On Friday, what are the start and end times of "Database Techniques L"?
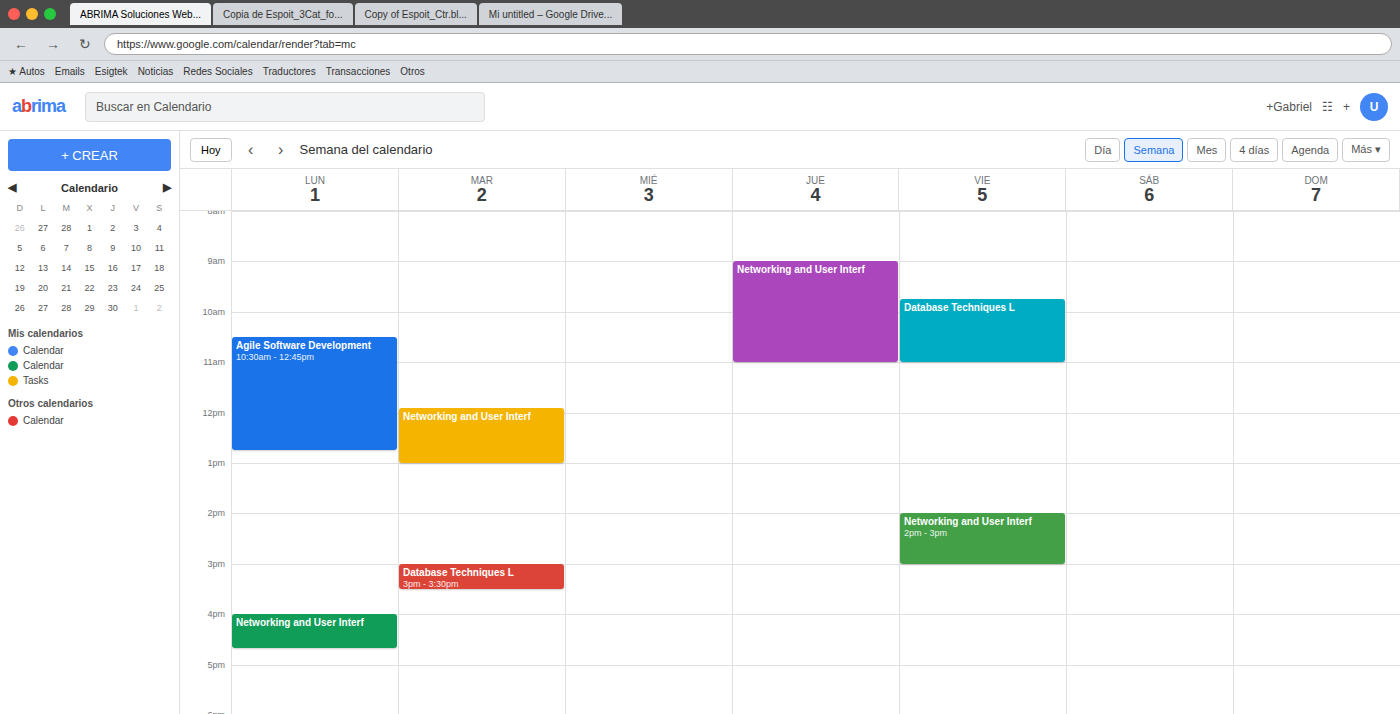
09:45 to 11:00